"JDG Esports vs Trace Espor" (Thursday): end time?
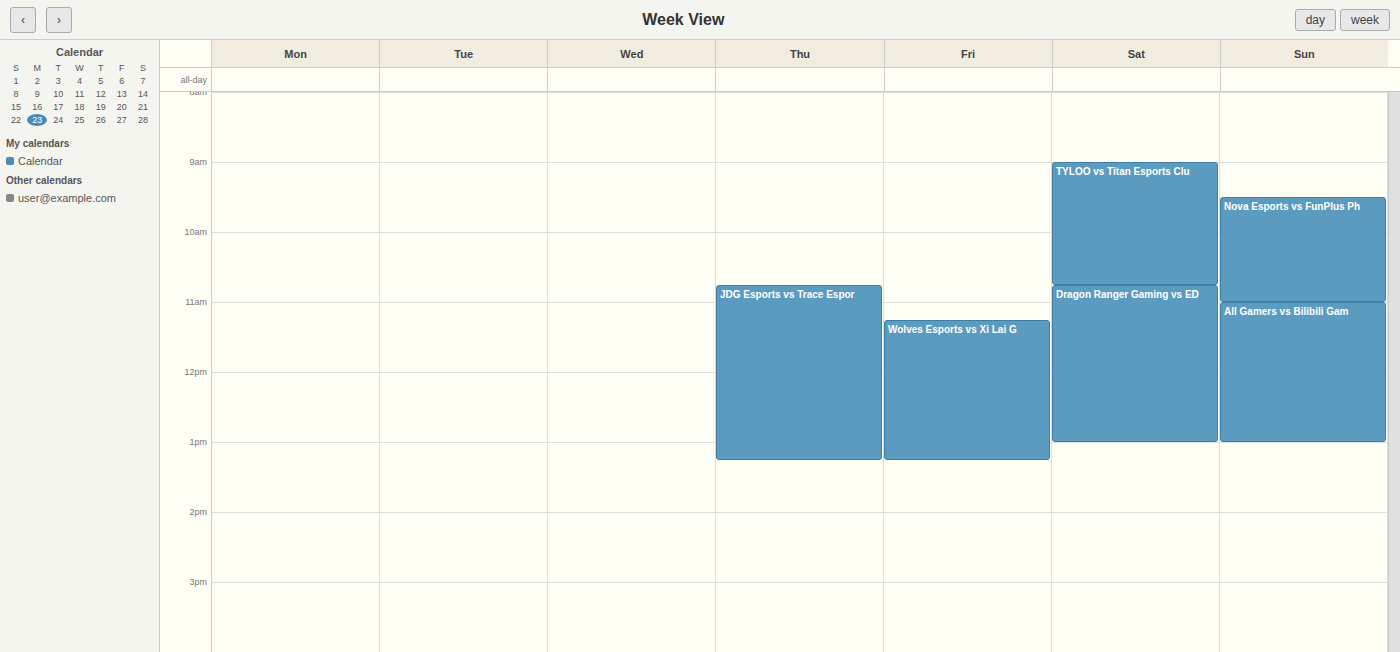
1:15 PM